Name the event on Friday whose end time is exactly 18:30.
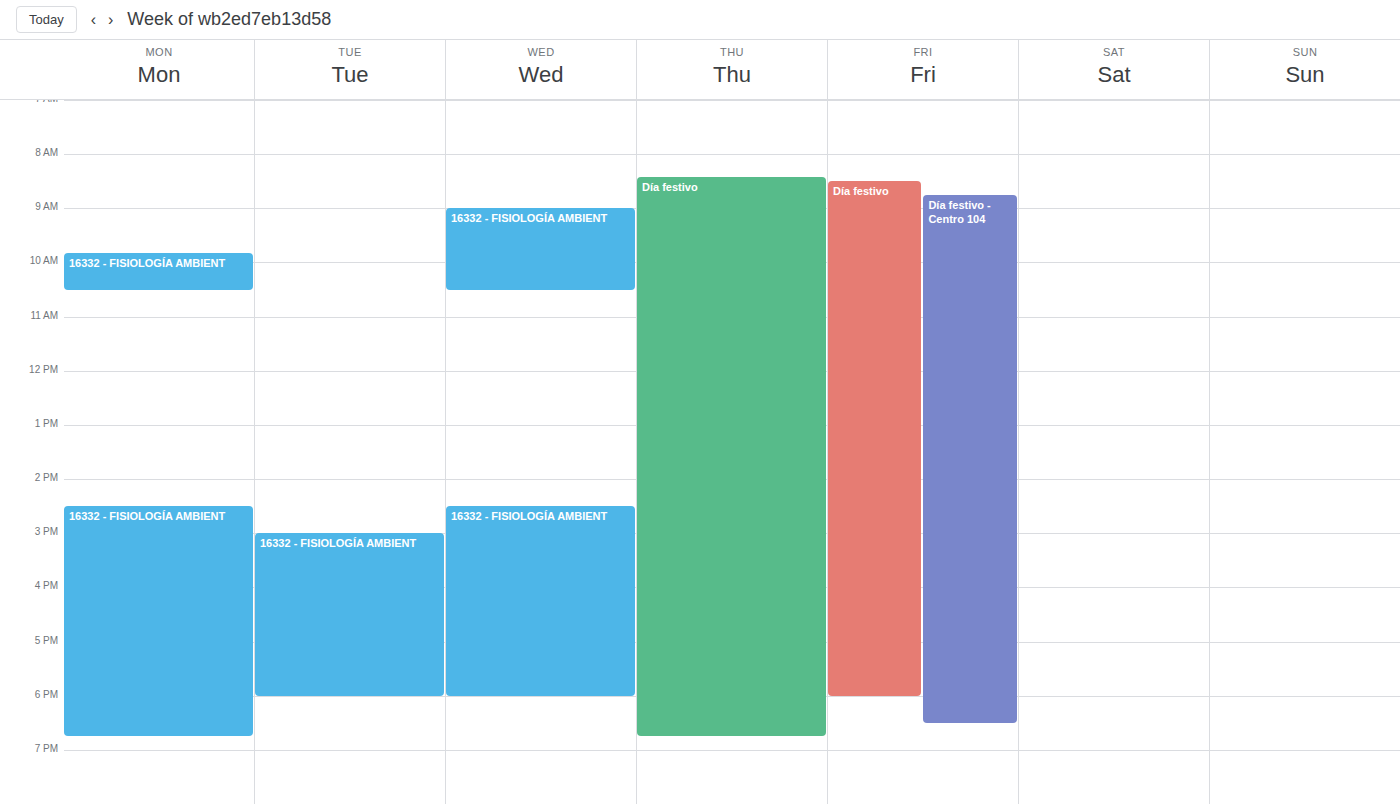
"Día festivo - Centro 104"